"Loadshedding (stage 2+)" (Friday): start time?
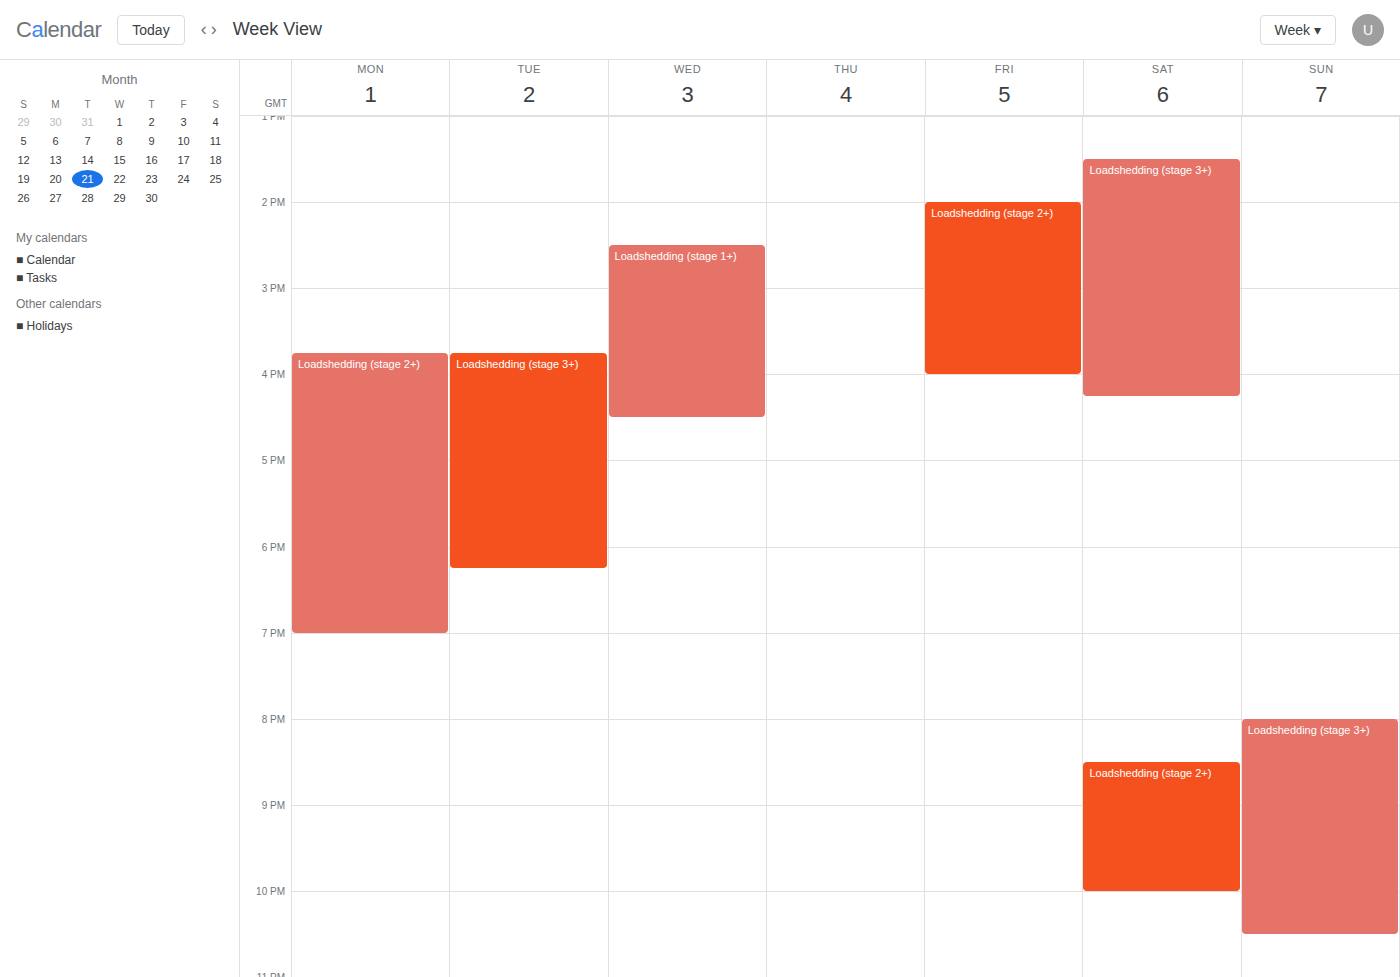
14:00